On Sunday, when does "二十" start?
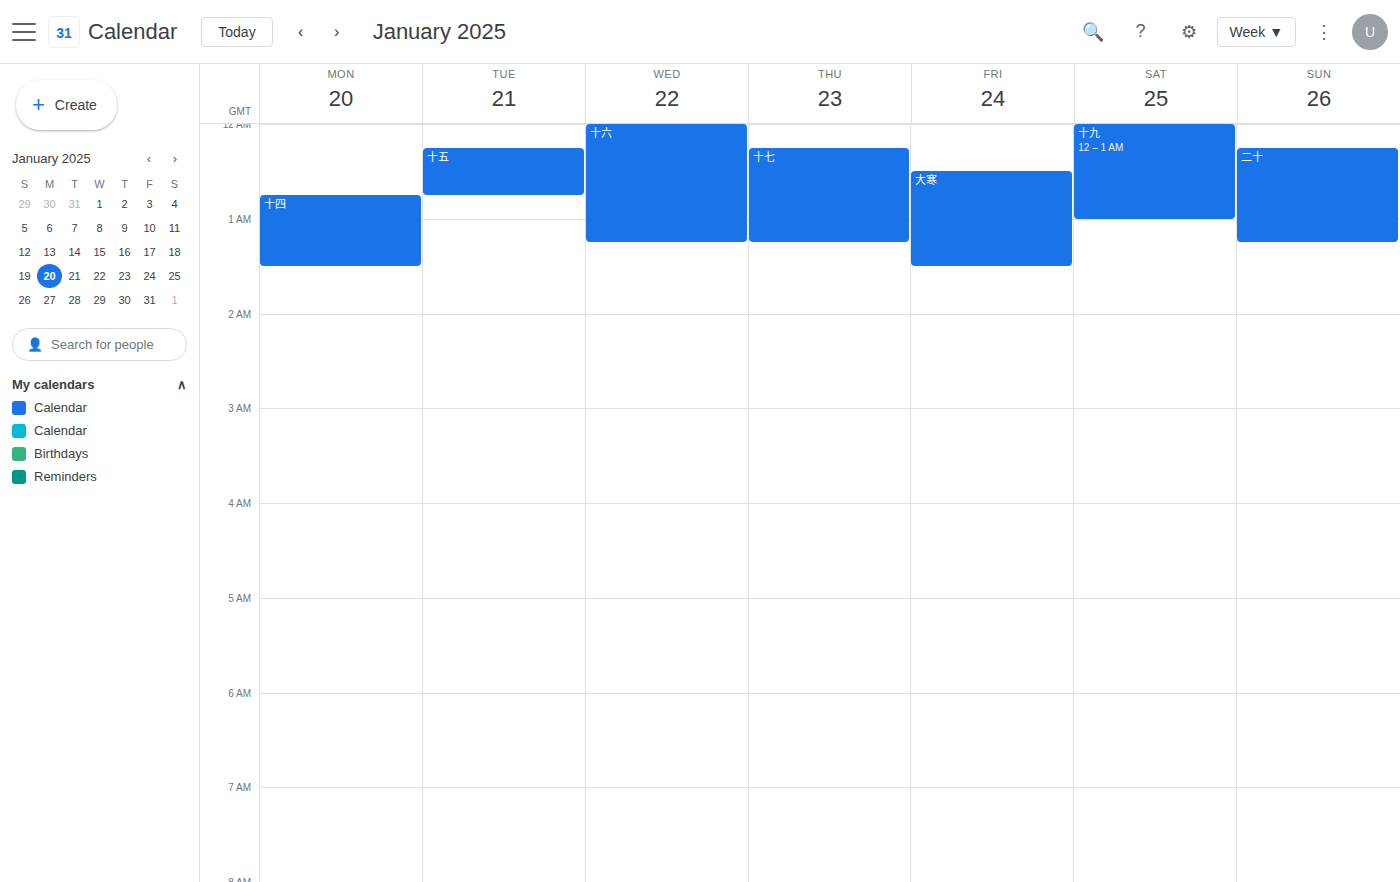
12:15 AM